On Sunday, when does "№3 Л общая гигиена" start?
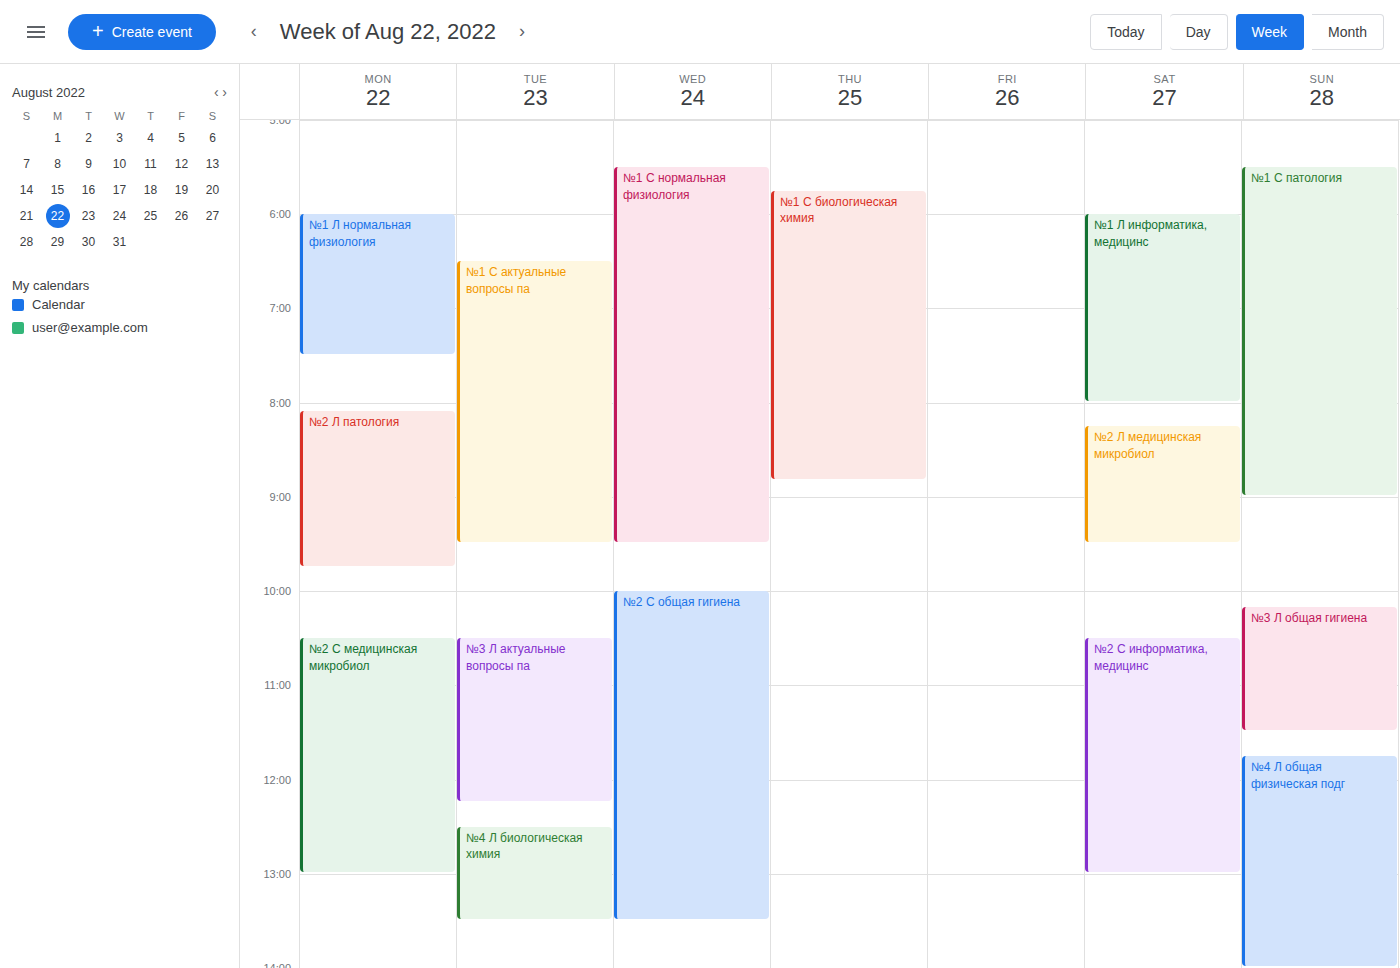
10:10 AM